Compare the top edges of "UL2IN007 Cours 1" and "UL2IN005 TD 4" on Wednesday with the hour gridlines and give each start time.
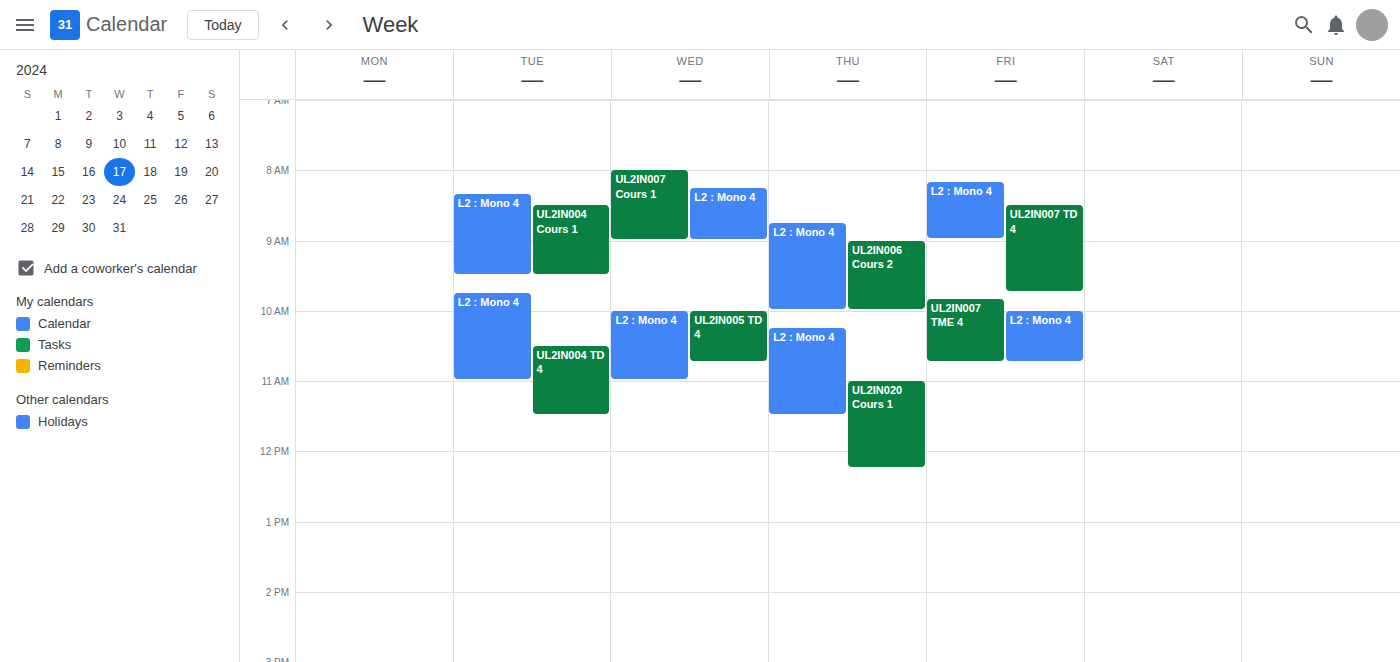
"UL2IN007 Cours 1": 8:00 AM, exactly on the 8 AM line. "UL2IN005 TD 4": 10:00 AM, exactly on the 10 AM line.